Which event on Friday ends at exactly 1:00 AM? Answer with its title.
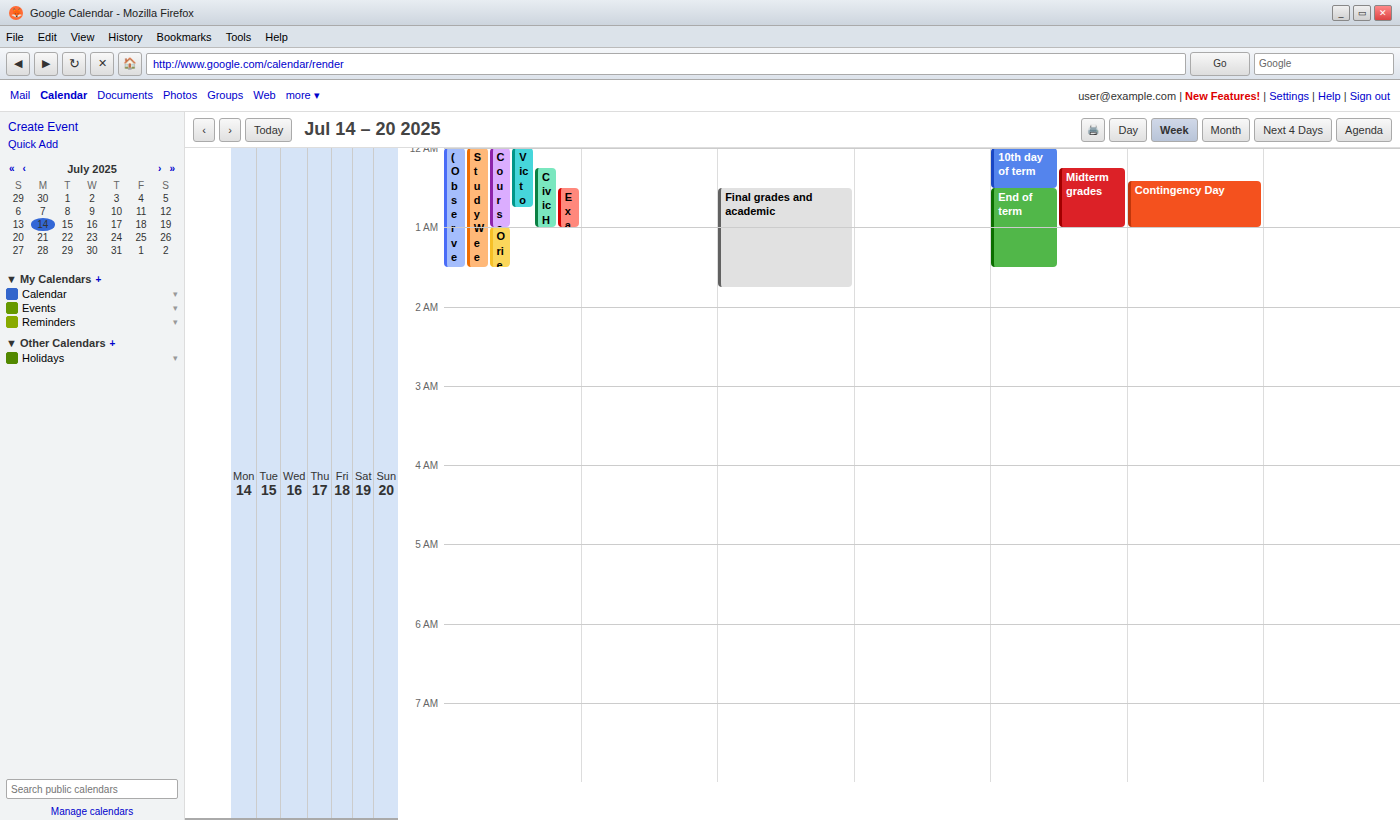
"Midterm grades"